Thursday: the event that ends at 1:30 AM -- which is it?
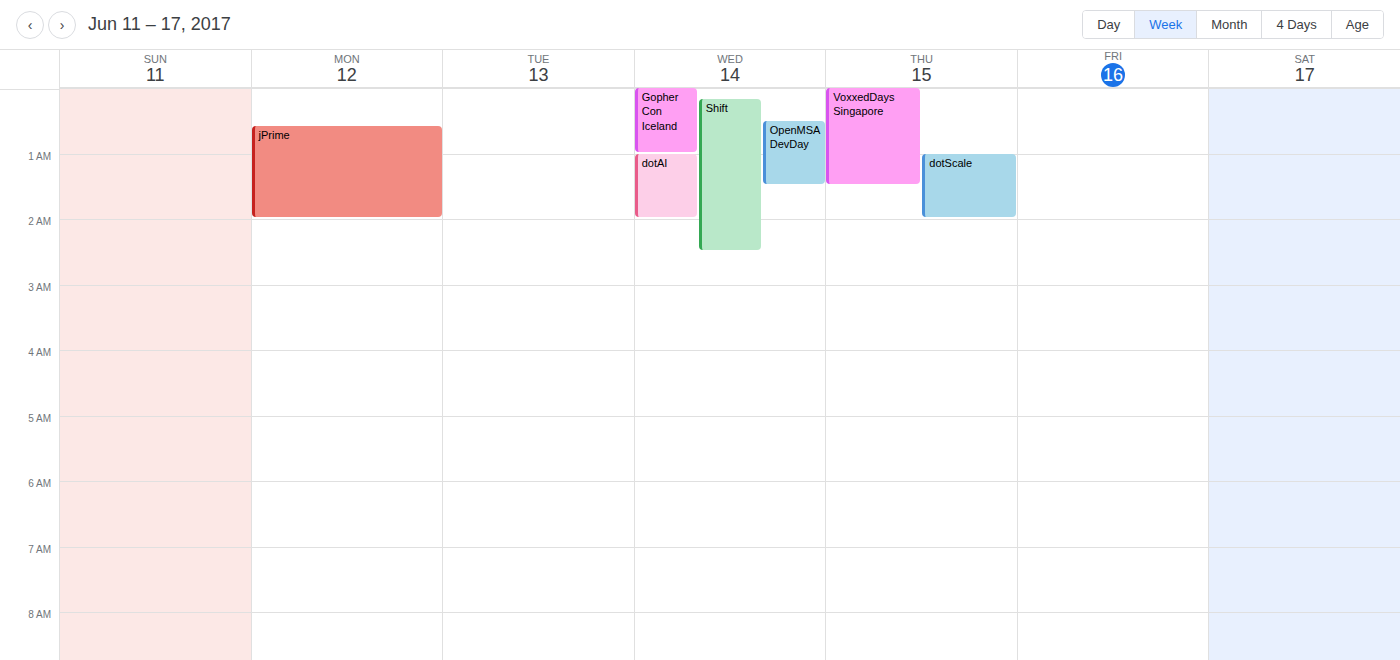
"VoxxedDays Singapore"